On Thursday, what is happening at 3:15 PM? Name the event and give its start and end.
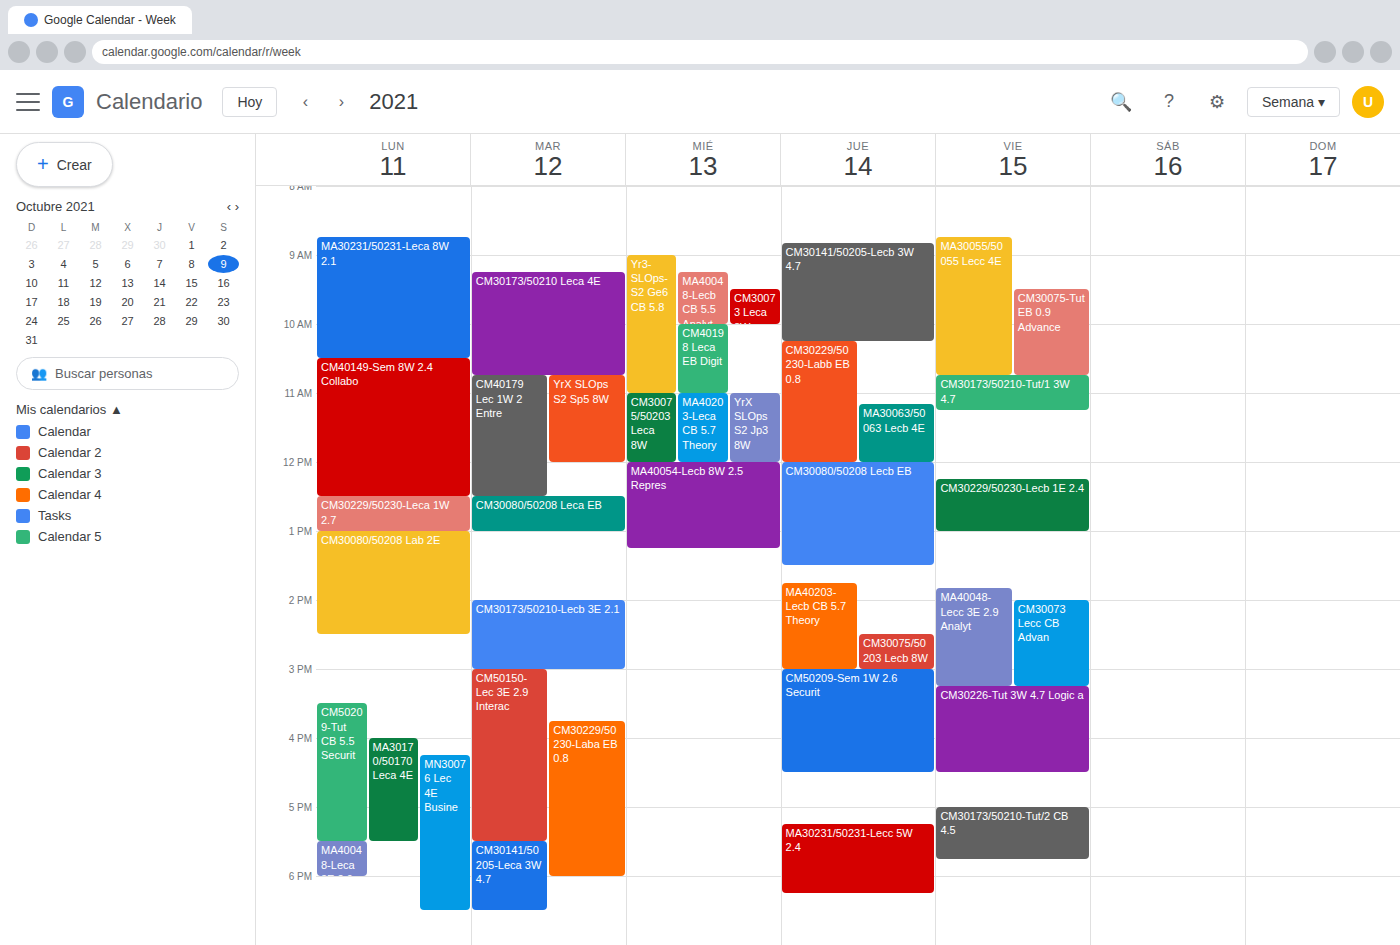
"CM50209-Sem 1W 2.6 Securit", 3:00 PM to 4:30 PM